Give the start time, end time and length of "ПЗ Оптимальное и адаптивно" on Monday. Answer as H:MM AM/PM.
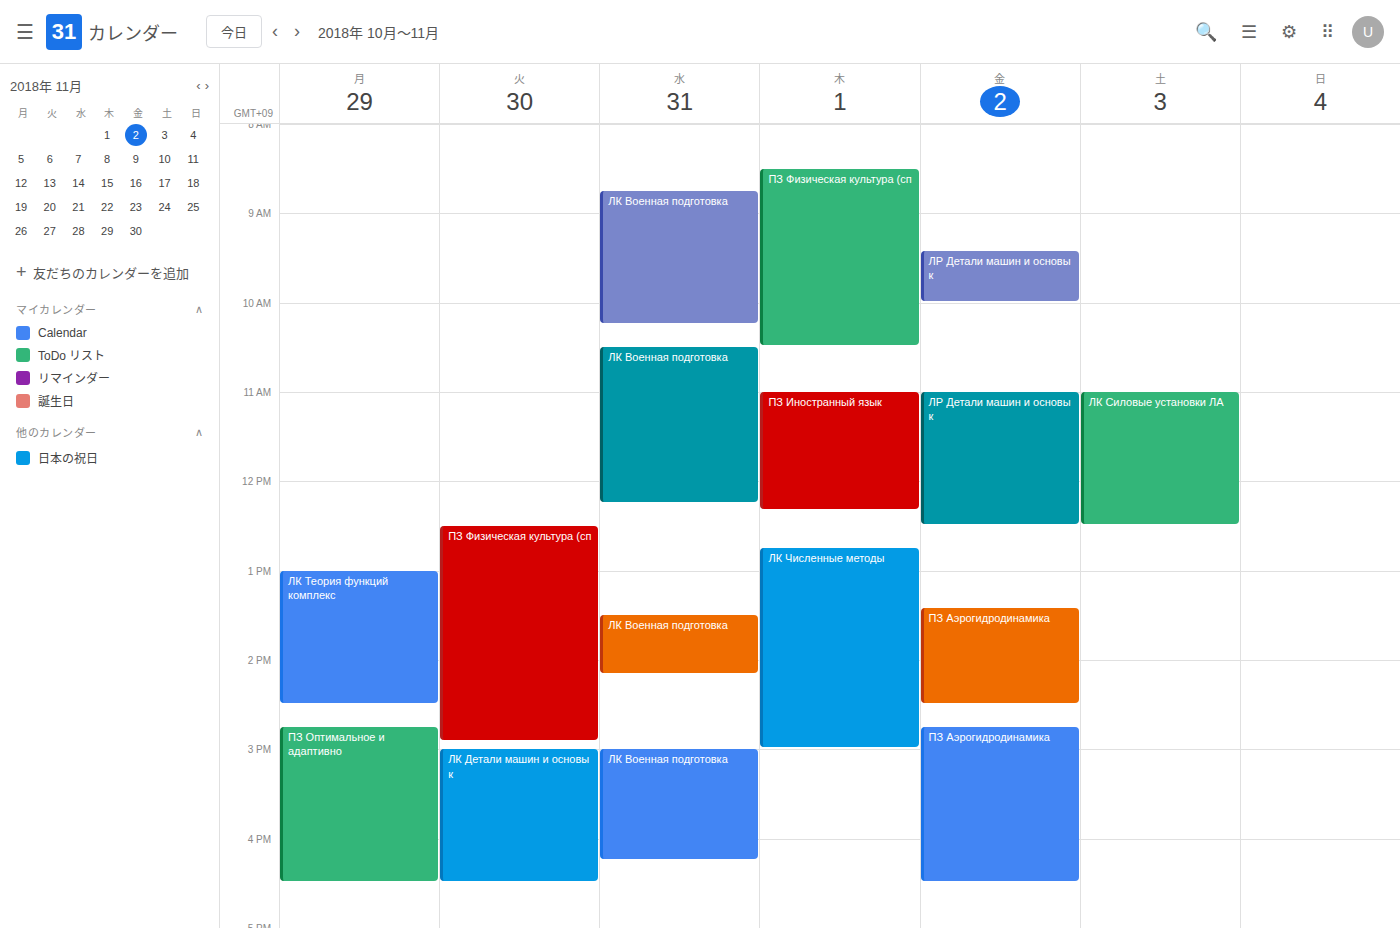
2:45 PM to 4:30 PM, 1 hour 45 minutes